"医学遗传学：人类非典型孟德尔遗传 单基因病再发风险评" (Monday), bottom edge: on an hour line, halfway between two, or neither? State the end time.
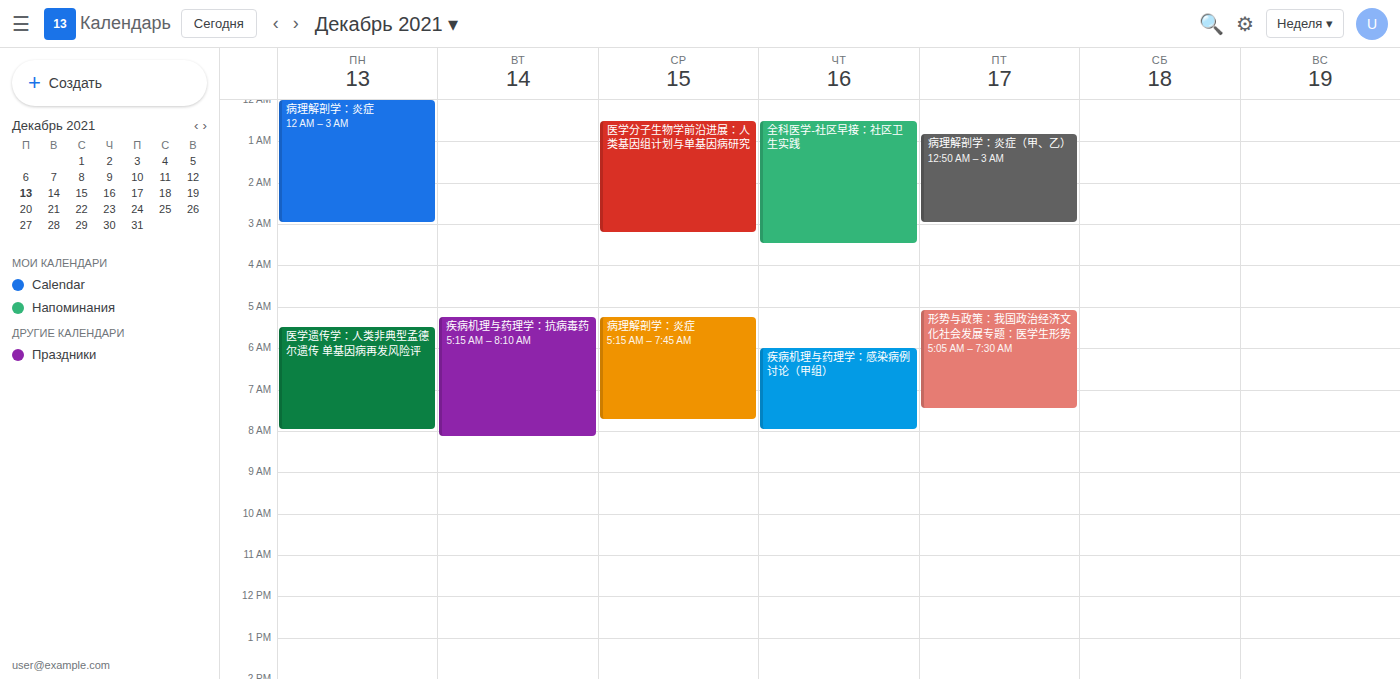
8:00 AM -- exactly on the 8 AM line.